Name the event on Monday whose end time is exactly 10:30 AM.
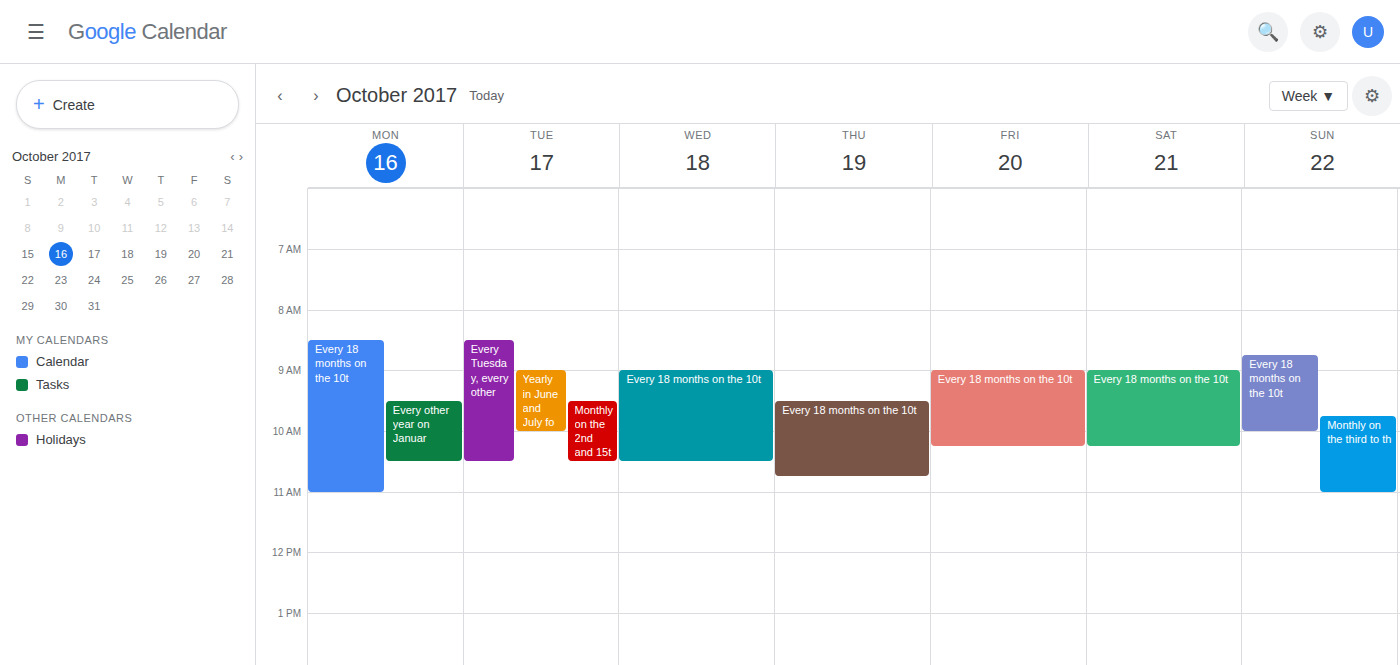
"Every other year on Januar"